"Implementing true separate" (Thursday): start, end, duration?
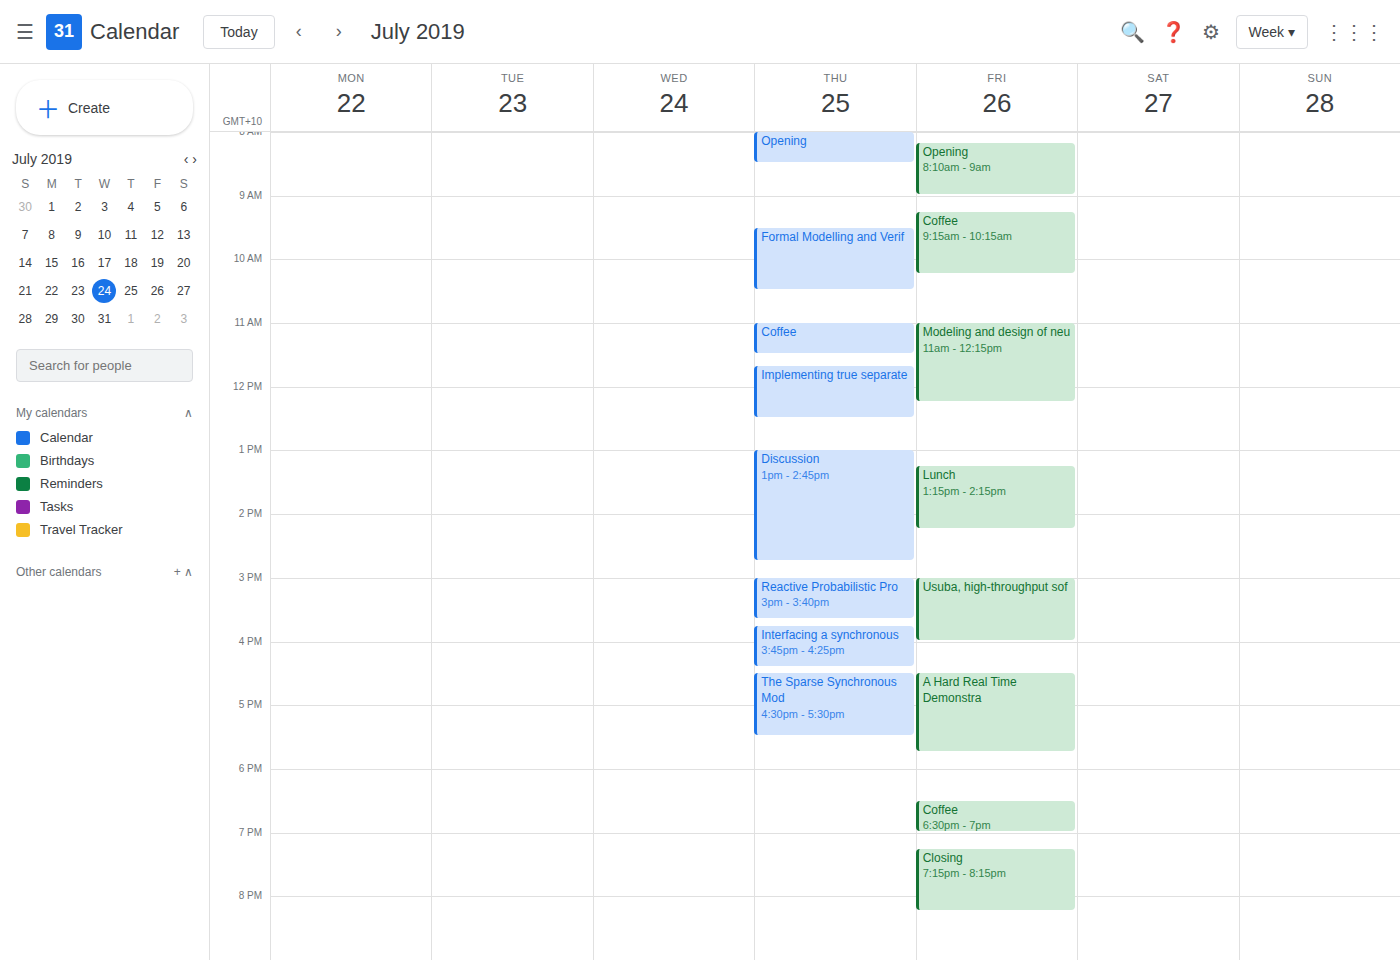
11:40 to 12:30, 50 minutes